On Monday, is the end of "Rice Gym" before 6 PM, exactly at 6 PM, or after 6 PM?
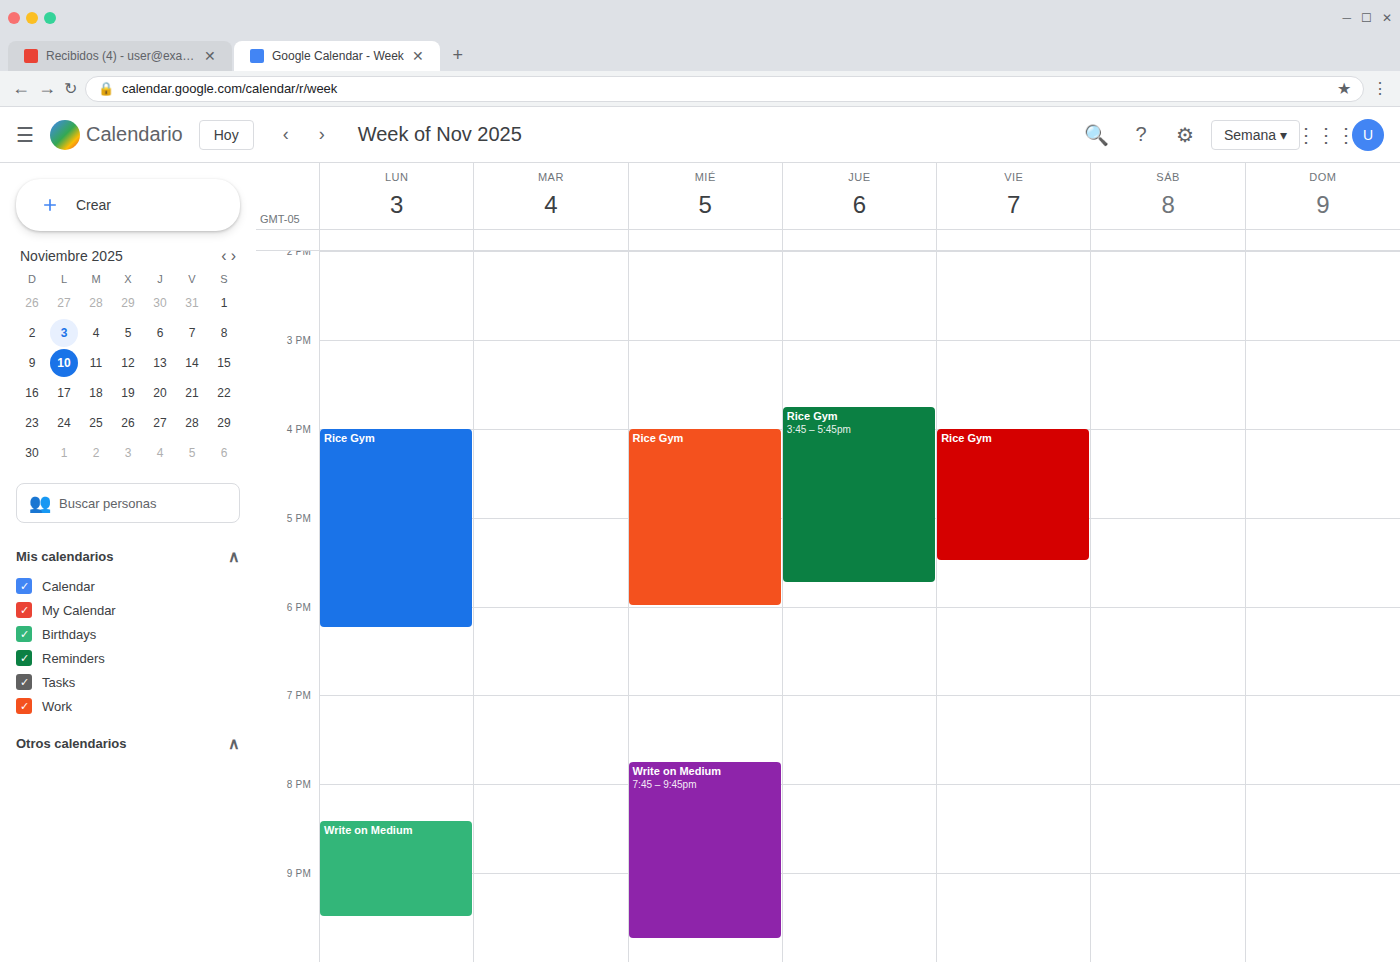
6:15 PM -- after 6 PM, 15 minutes below the 6 PM line.